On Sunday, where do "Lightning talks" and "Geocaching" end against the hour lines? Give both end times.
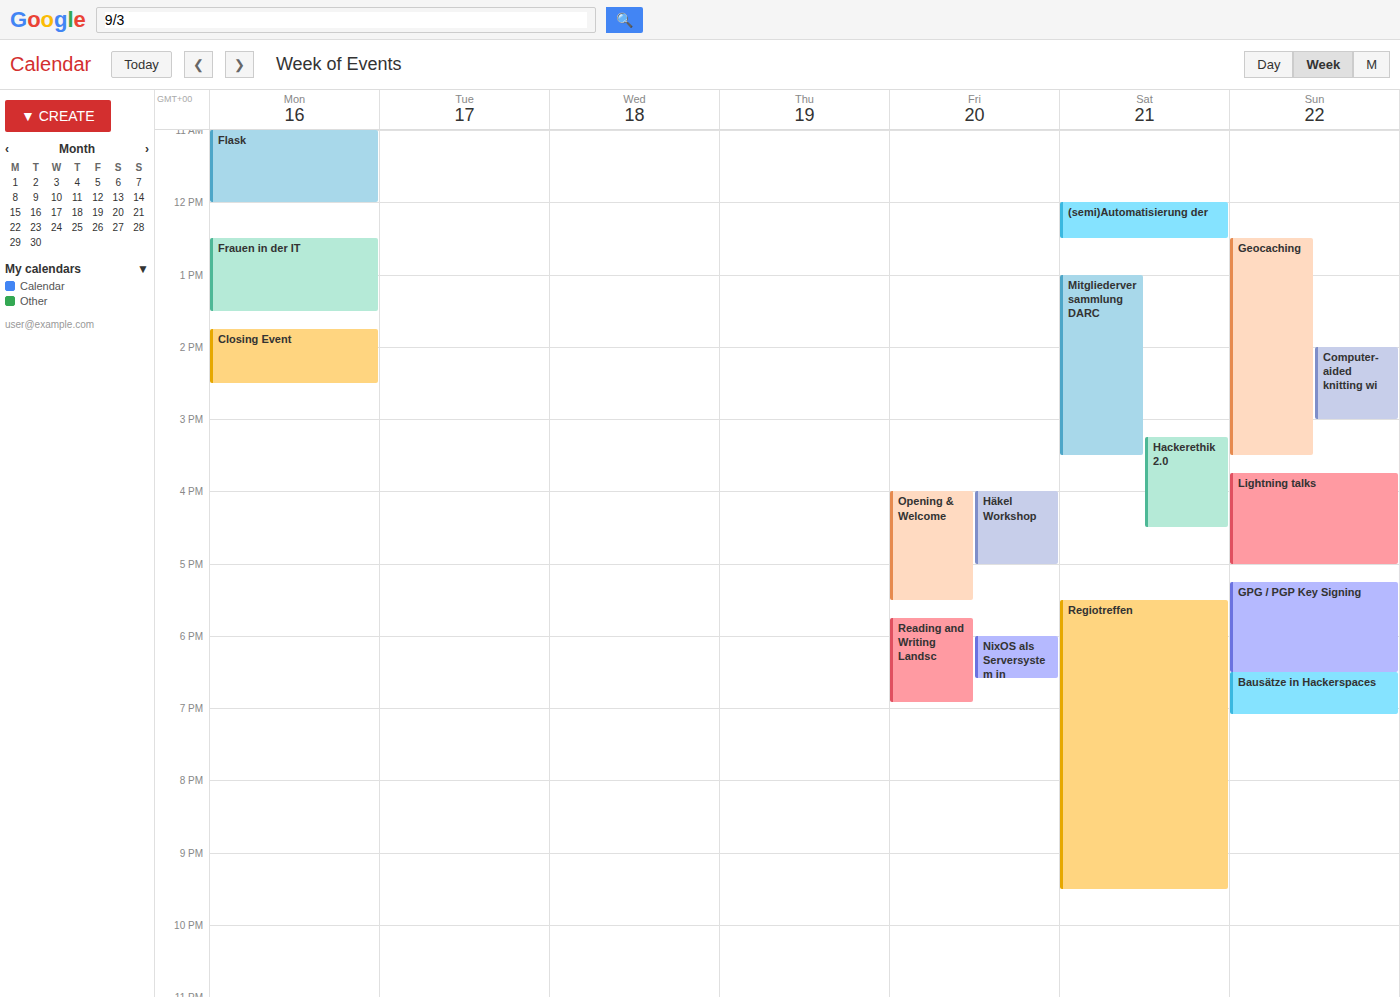
"Lightning talks": 5:00 PM, exactly on the 5 PM line. "Geocaching": 3:30 PM, halfway between the 3 PM and 4 PM lines.